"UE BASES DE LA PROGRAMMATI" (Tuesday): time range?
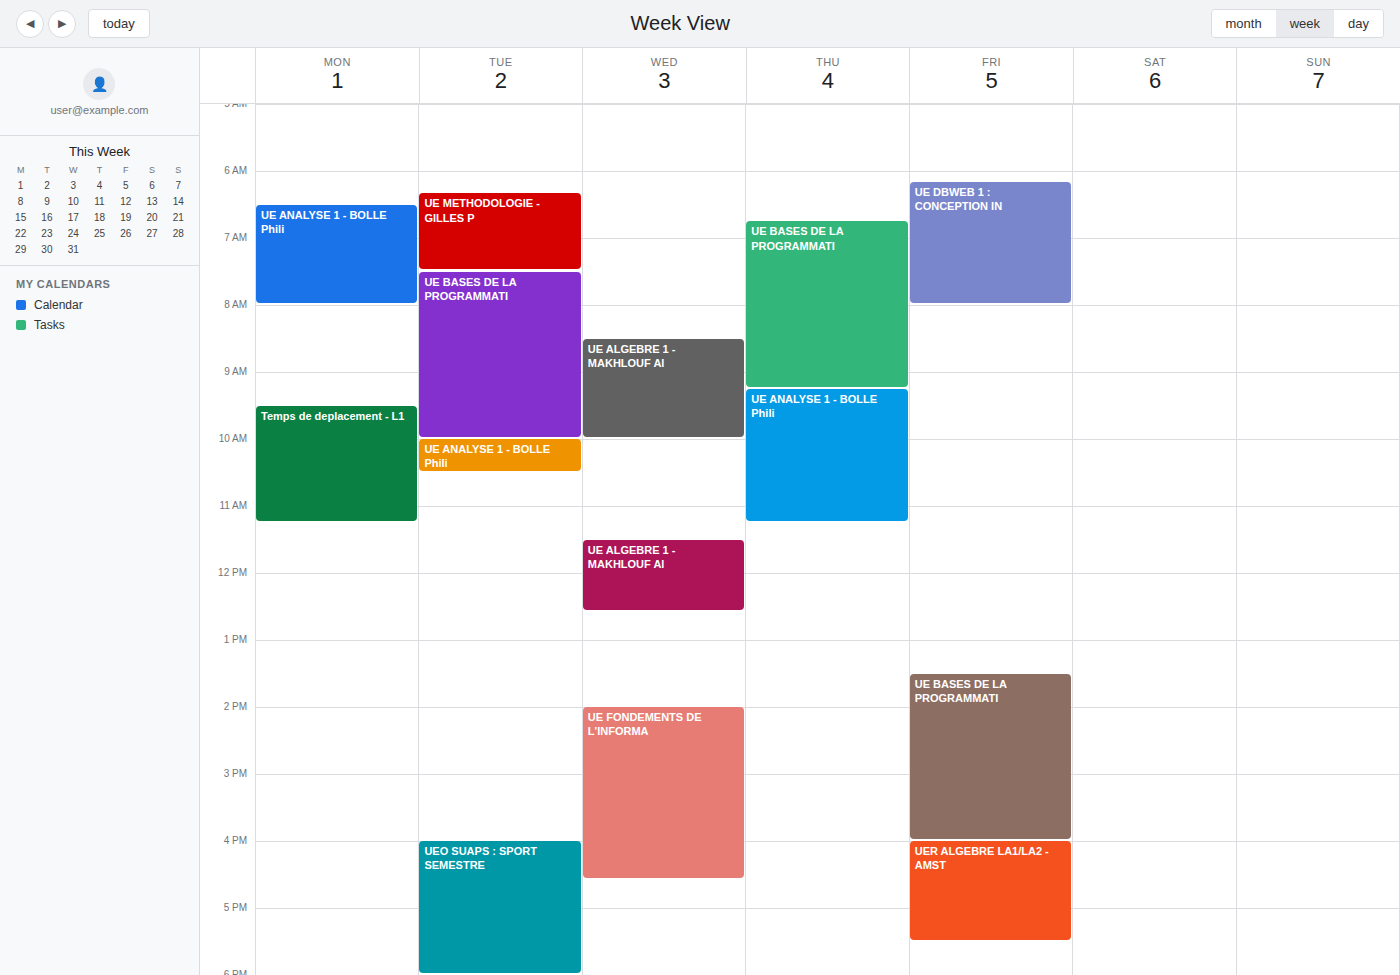
07:30 to 10:00